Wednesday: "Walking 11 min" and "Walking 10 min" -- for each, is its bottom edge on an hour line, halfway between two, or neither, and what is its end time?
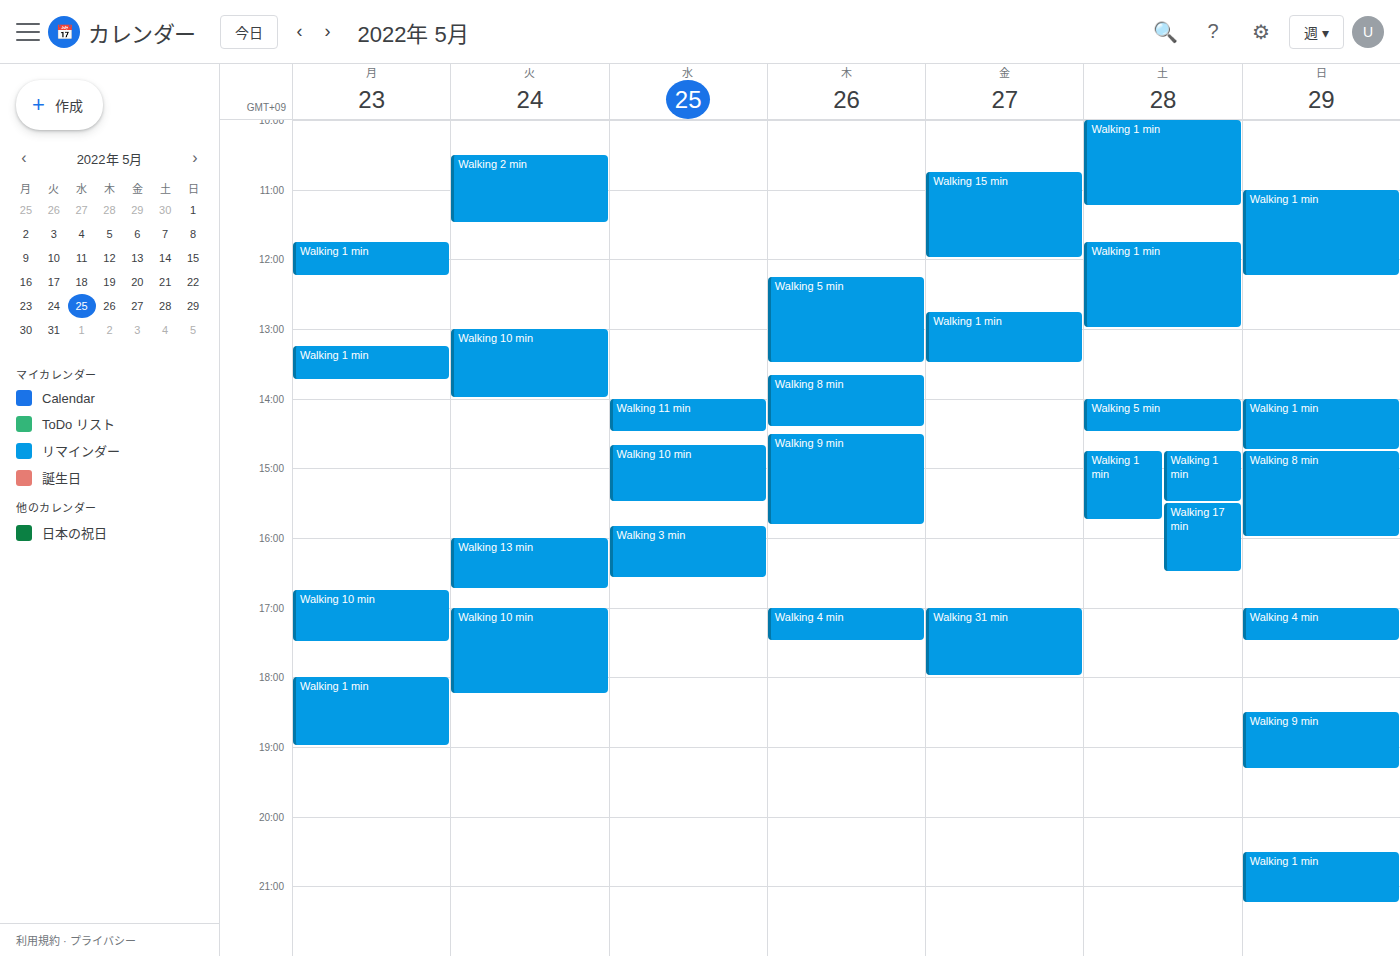
"Walking 11 min": 2:30 PM, halfway between the 2 PM and 3 PM lines. "Walking 10 min": 3:30 PM, halfway between the 3 PM and 4 PM lines.